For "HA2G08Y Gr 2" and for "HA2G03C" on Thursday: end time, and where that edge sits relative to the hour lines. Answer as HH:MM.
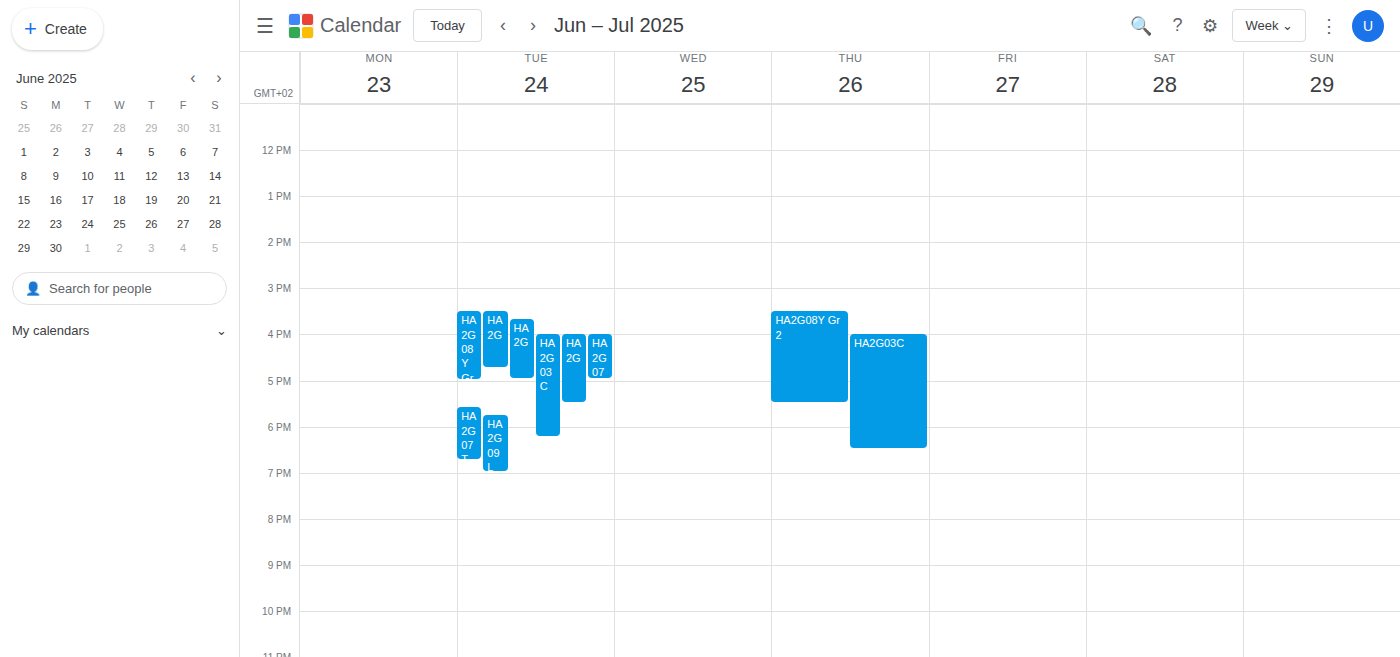
"HA2G08Y Gr 2": 17:30, halfway between the 17:00 and 18:00 lines. "HA2G03C": 18:30, halfway between the 18:00 and 19:00 lines.